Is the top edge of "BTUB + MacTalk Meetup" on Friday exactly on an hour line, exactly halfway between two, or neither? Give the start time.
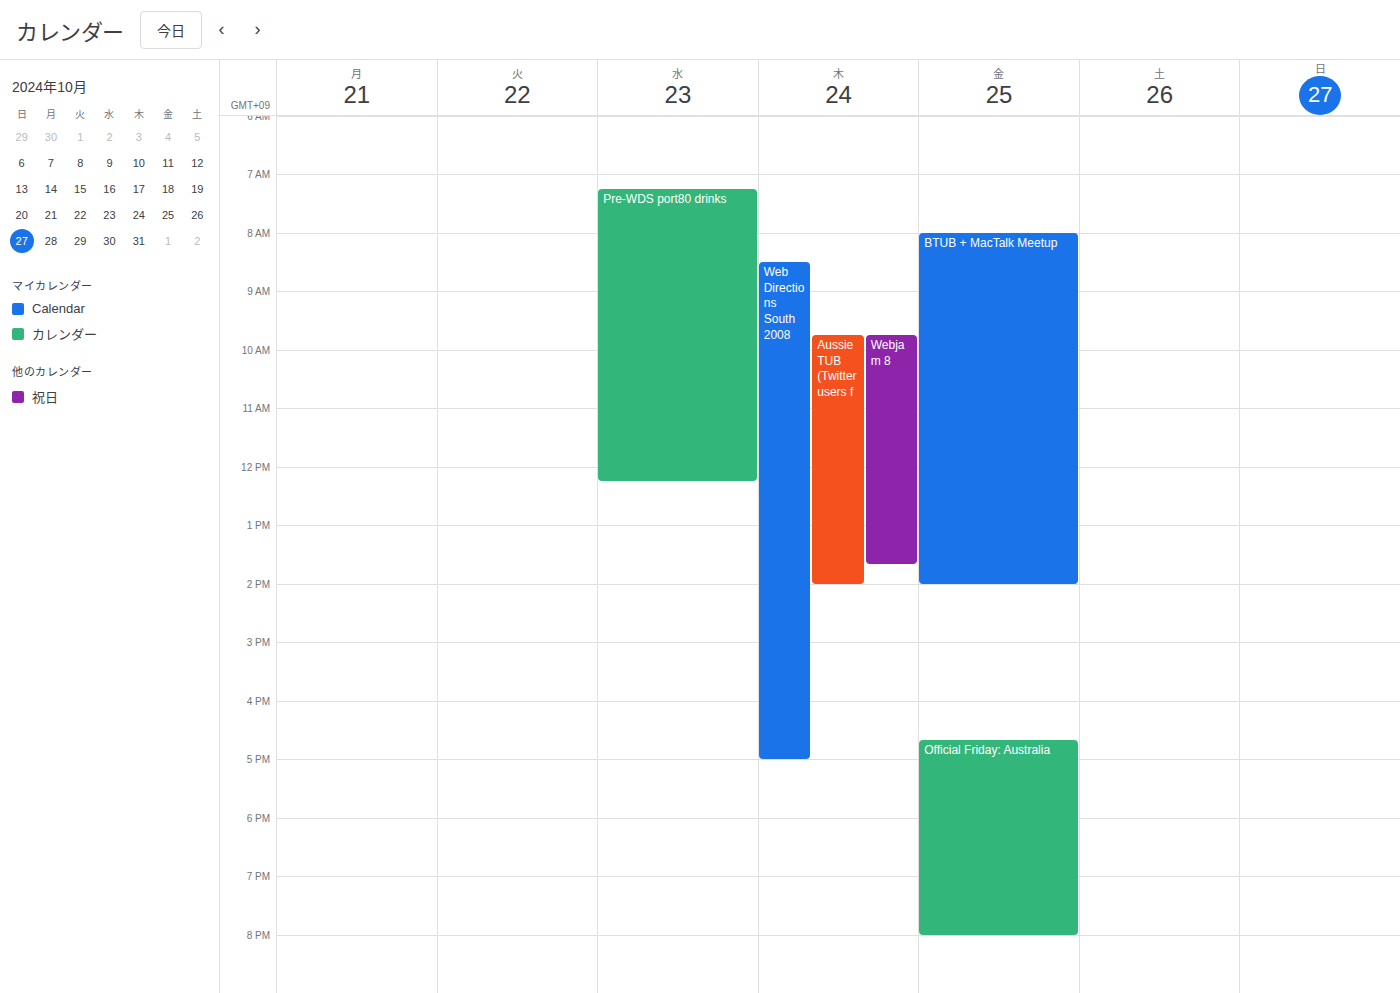
8:00 AM -- exactly on the 8 AM line.